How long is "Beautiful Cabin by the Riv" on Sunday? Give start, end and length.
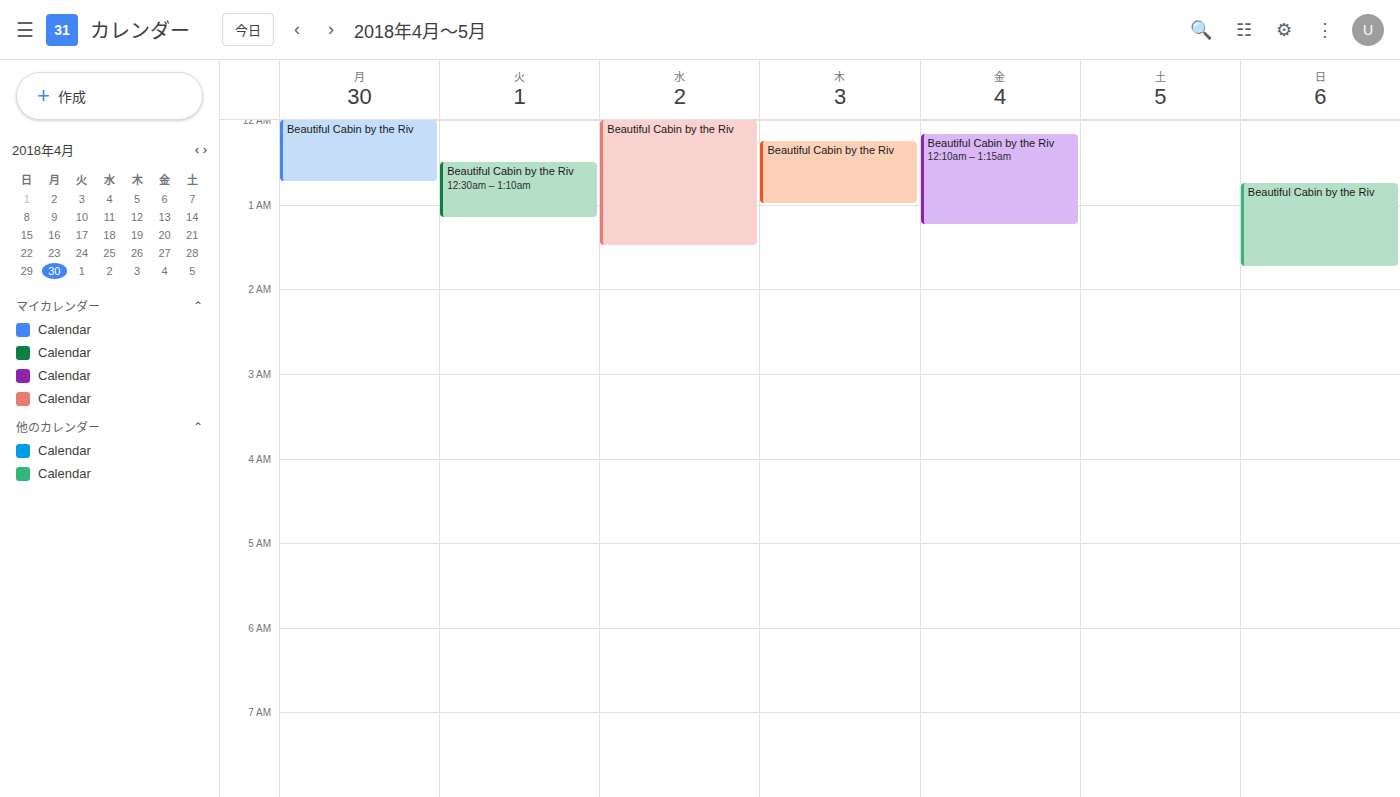
12:45 AM to 1:45 AM, 1 hour